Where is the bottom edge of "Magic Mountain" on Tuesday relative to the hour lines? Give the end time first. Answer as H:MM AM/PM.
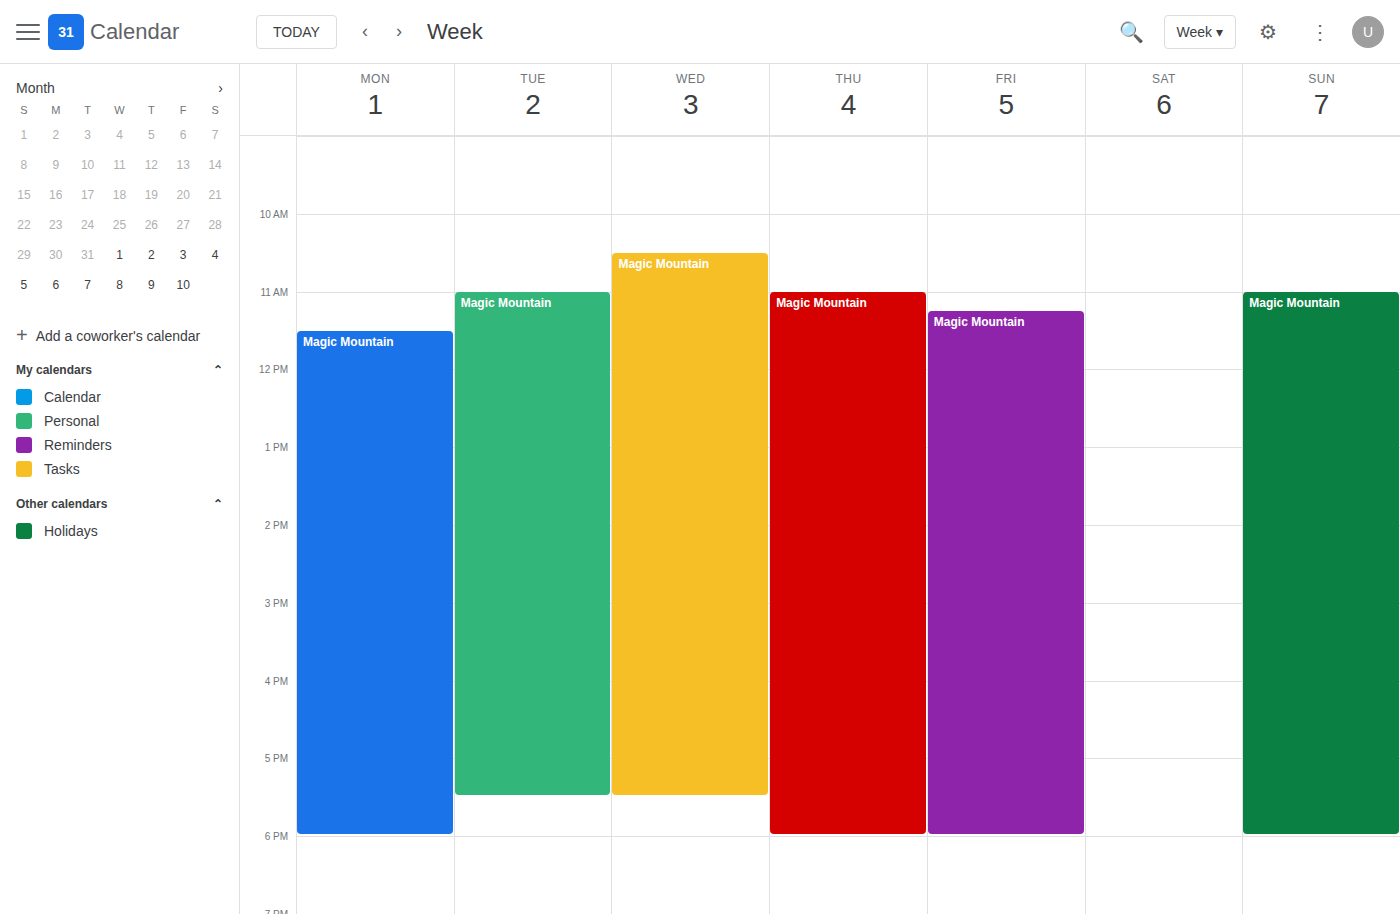
5:30 PM -- halfway between the 5 PM and 6 PM lines.